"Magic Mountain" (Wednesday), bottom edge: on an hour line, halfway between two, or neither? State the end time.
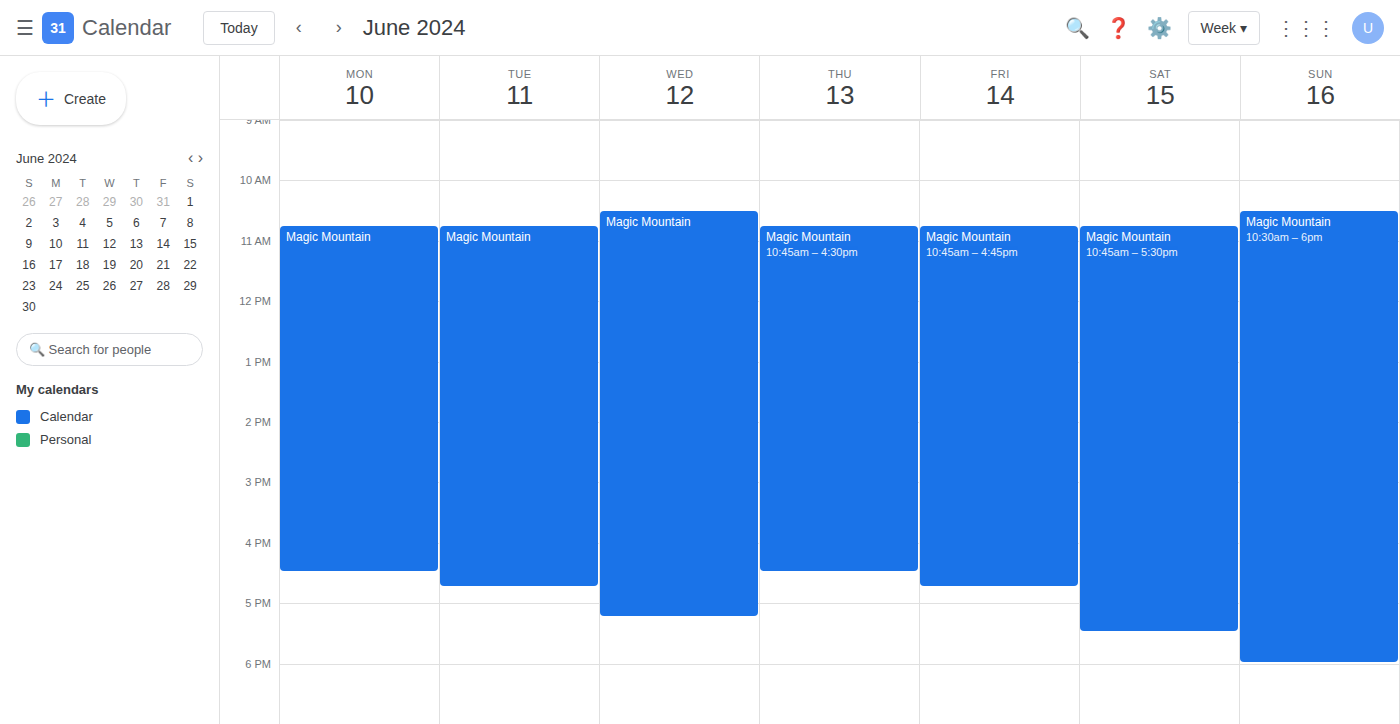
5:15 PM -- neither: a quarter of the way from the 5 PM line to the 6 PM line.